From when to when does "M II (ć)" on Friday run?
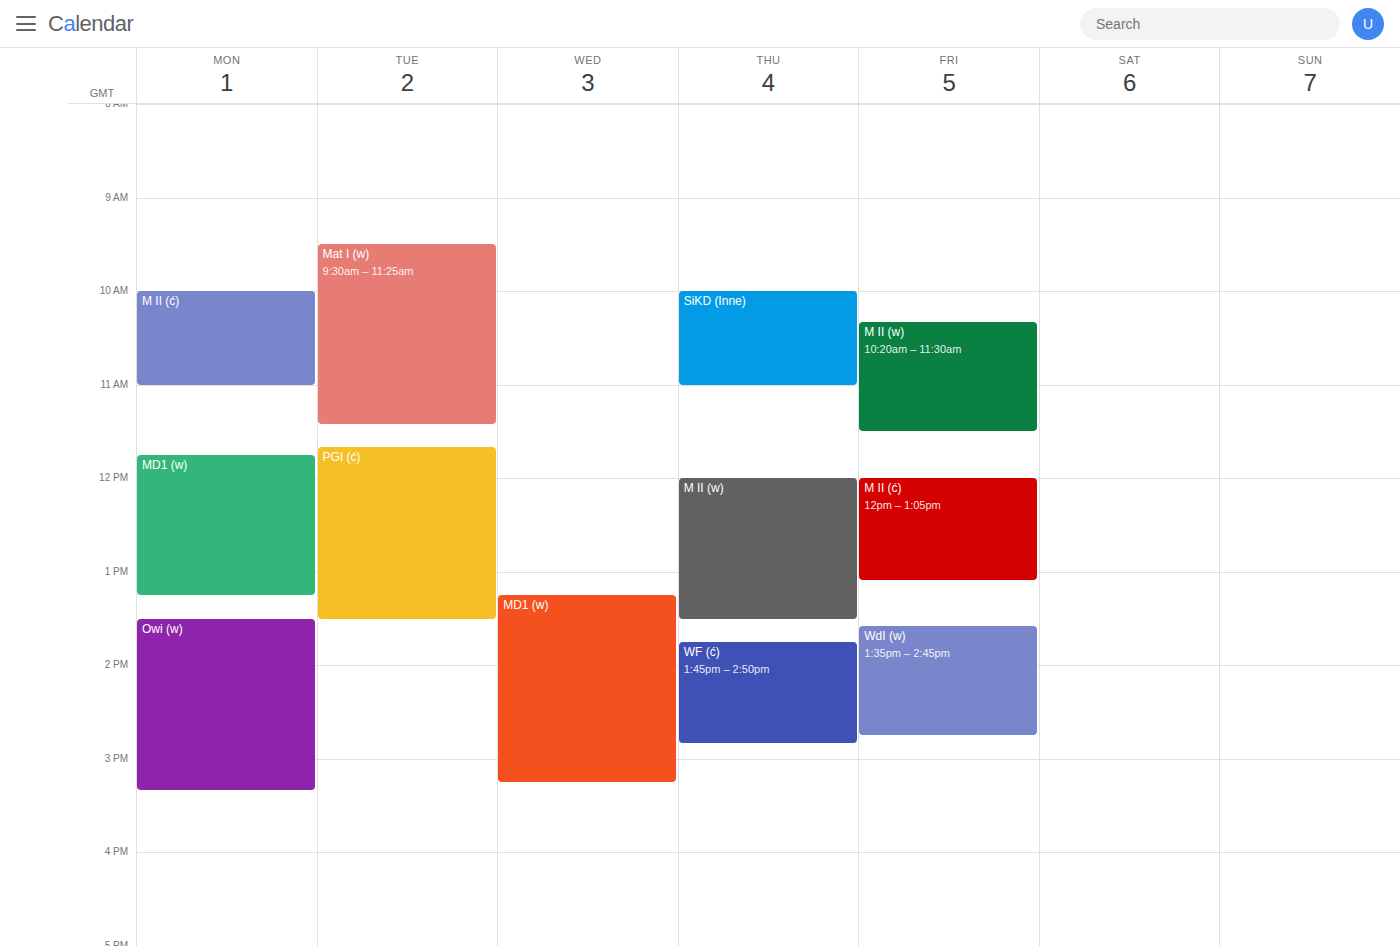
12:00 PM to 1:05 PM